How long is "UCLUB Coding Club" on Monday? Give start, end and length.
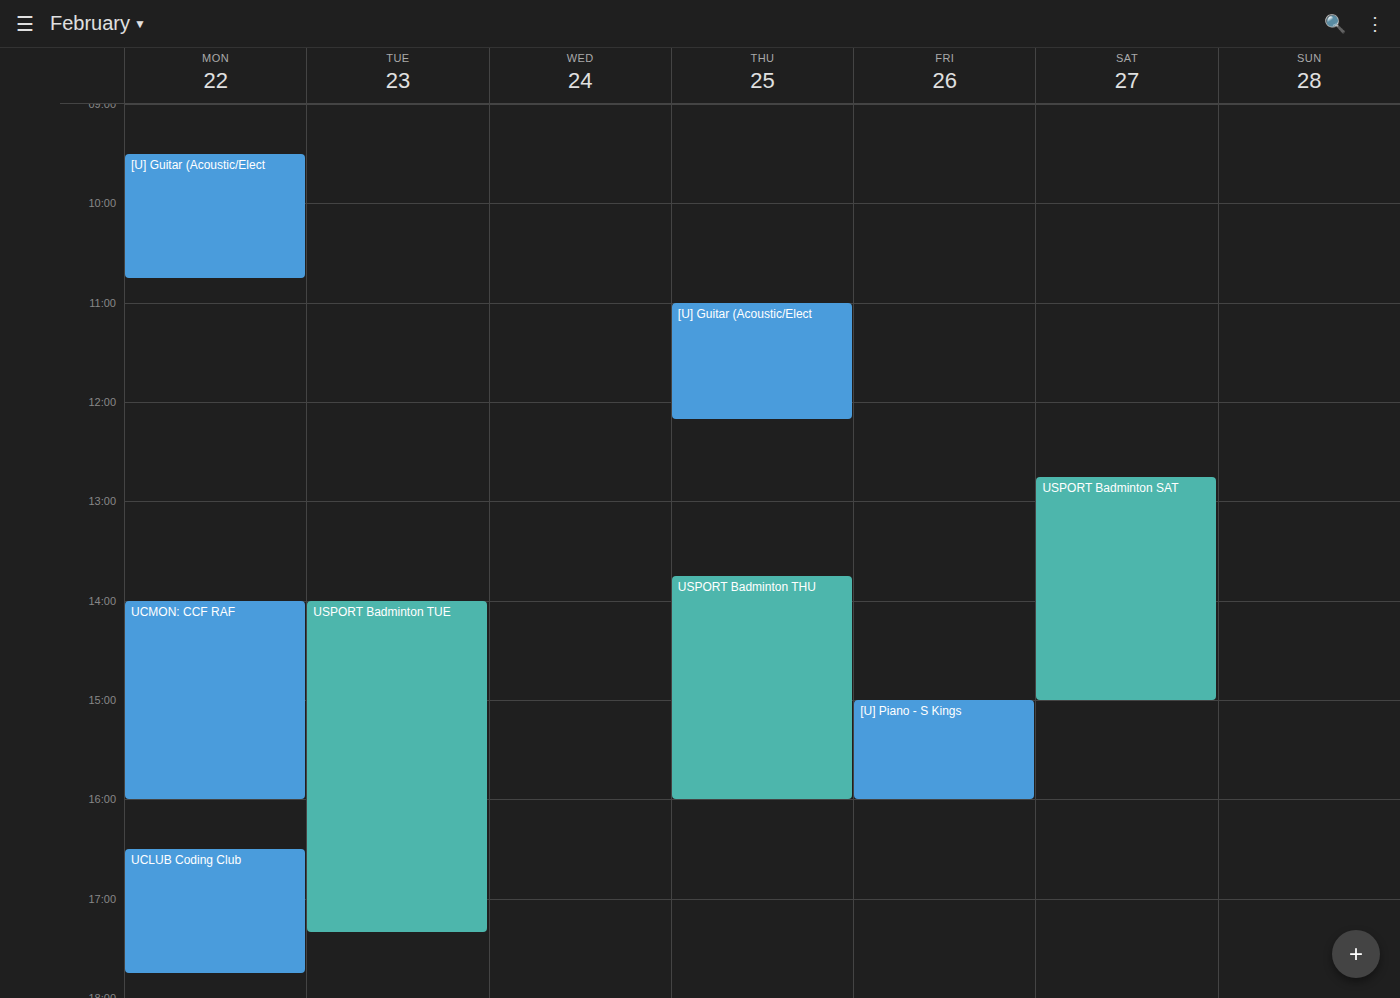
16:30 to 17:45, 1 hour 15 minutes